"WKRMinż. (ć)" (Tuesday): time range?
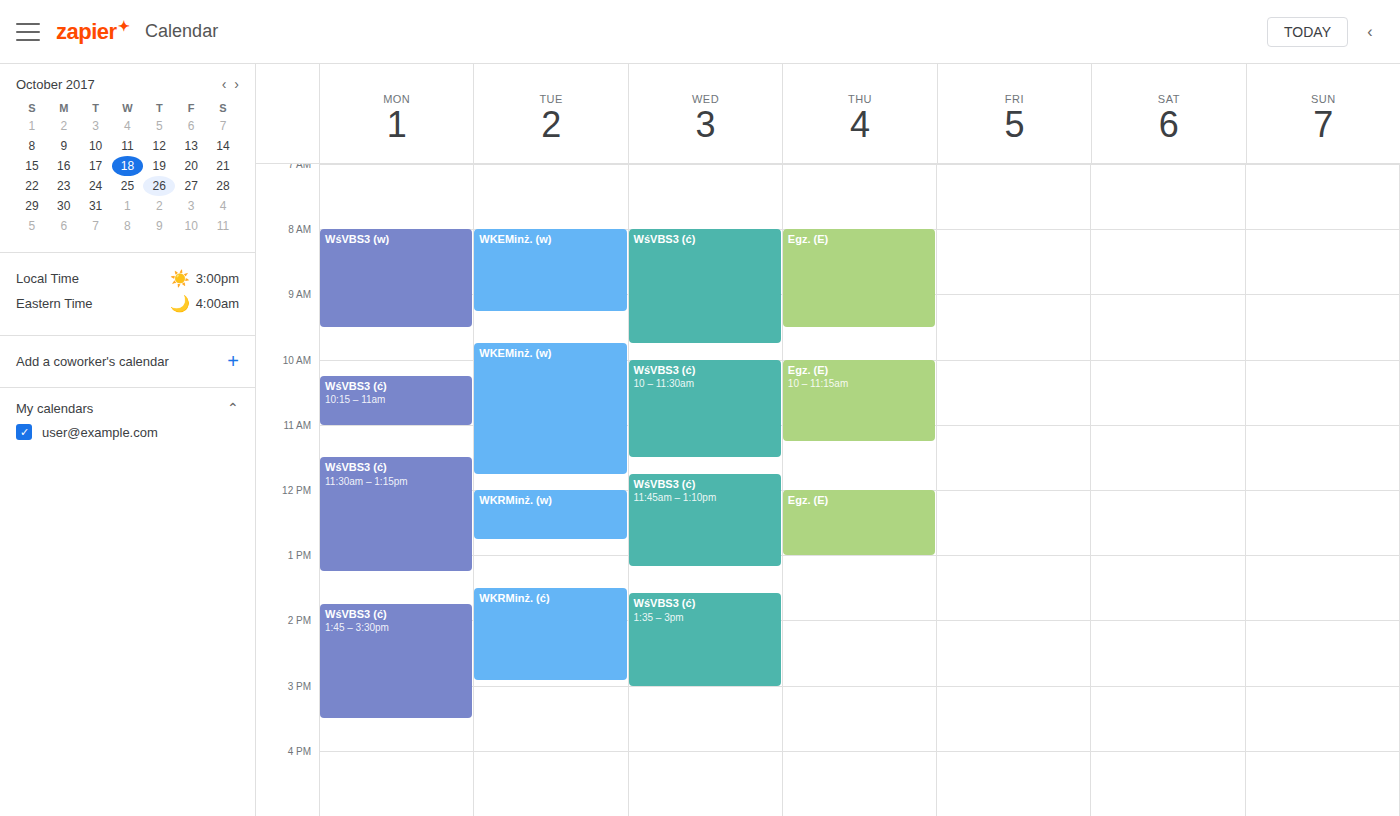
1:30 PM to 2:55 PM